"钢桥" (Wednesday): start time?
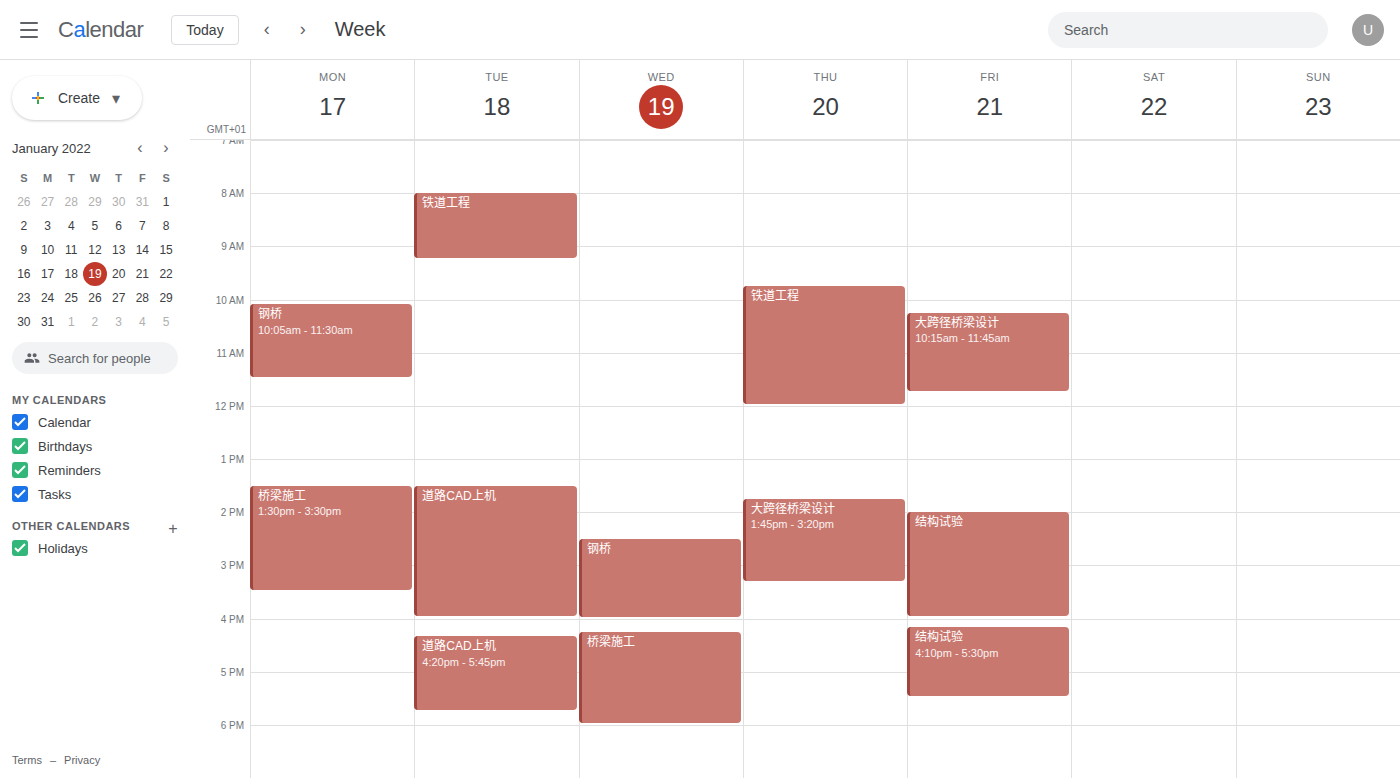
14:30